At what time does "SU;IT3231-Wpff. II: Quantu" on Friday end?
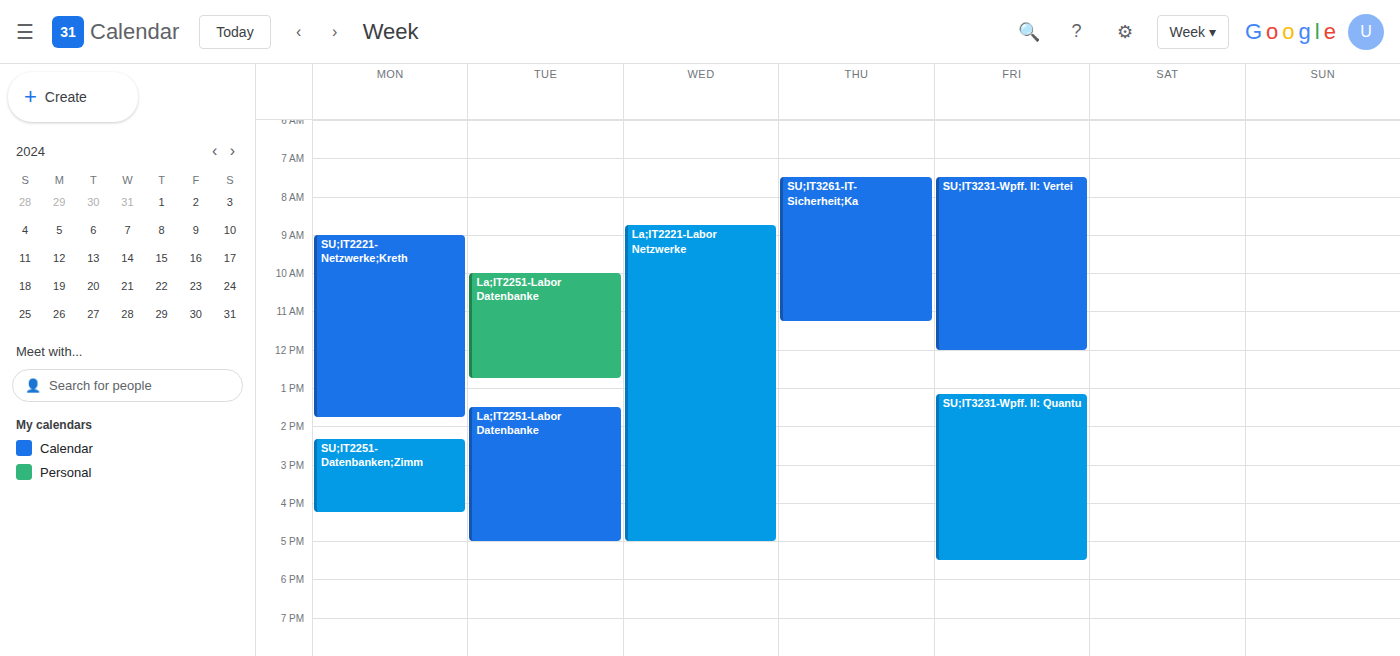
5:30 PM